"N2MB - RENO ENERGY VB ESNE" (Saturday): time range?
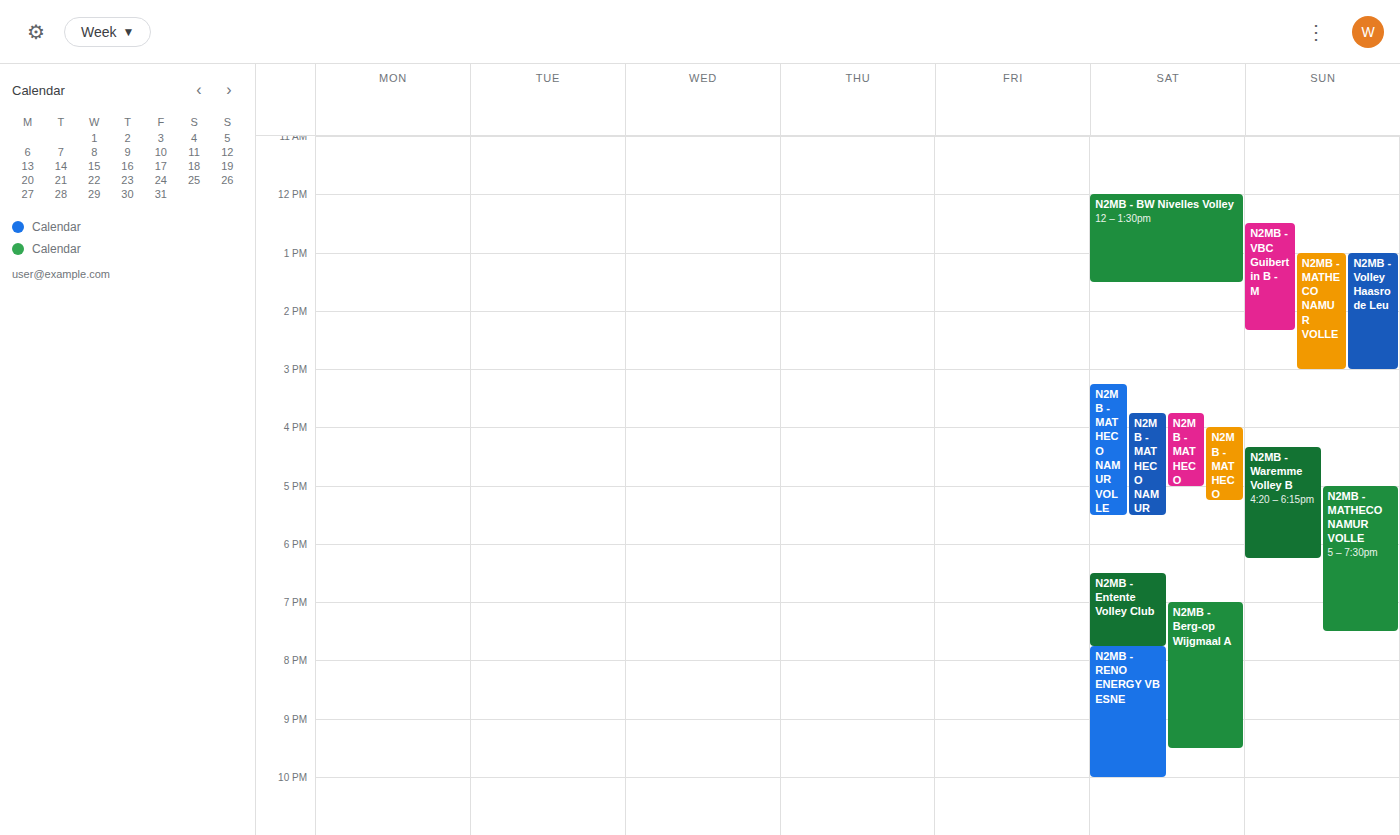
7:45 PM to 10:00 PM